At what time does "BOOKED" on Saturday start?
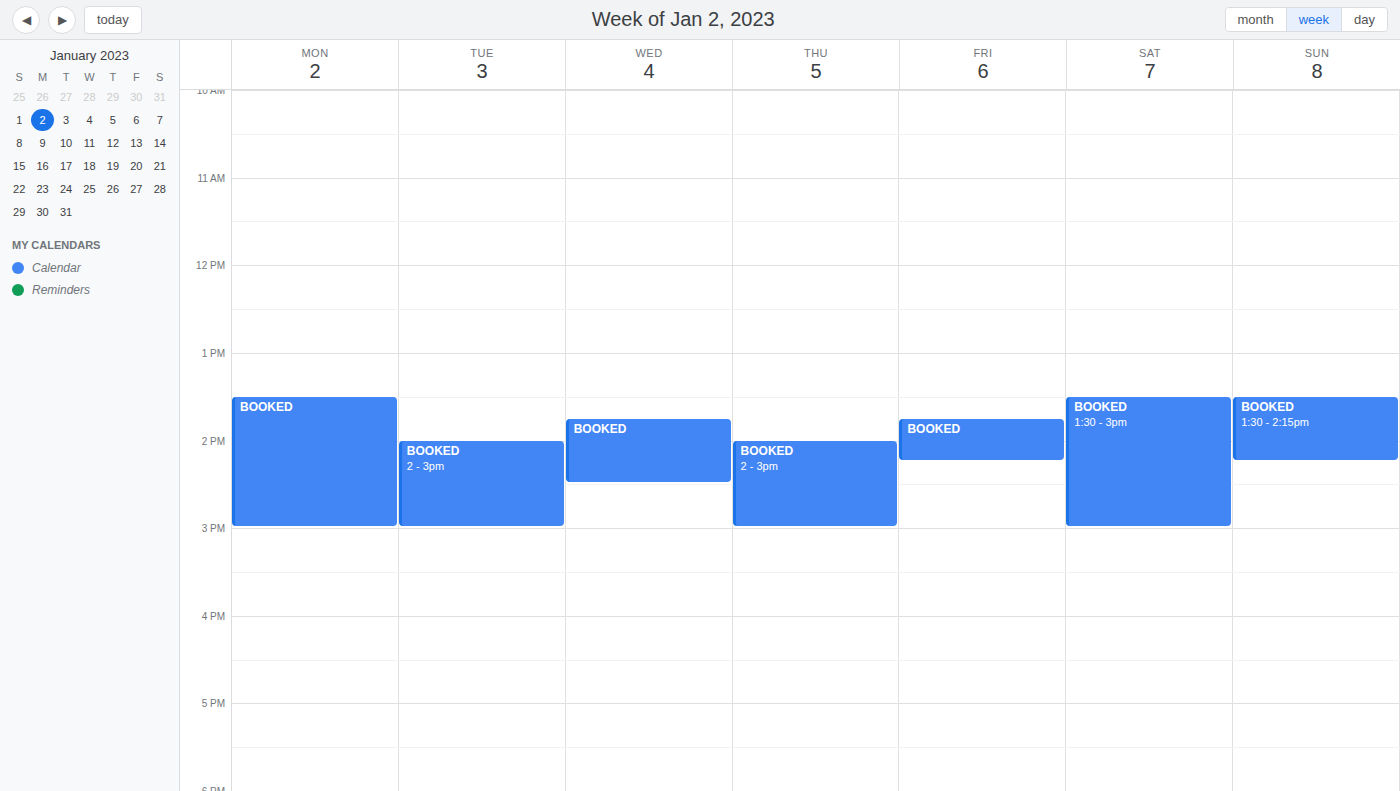
13:30